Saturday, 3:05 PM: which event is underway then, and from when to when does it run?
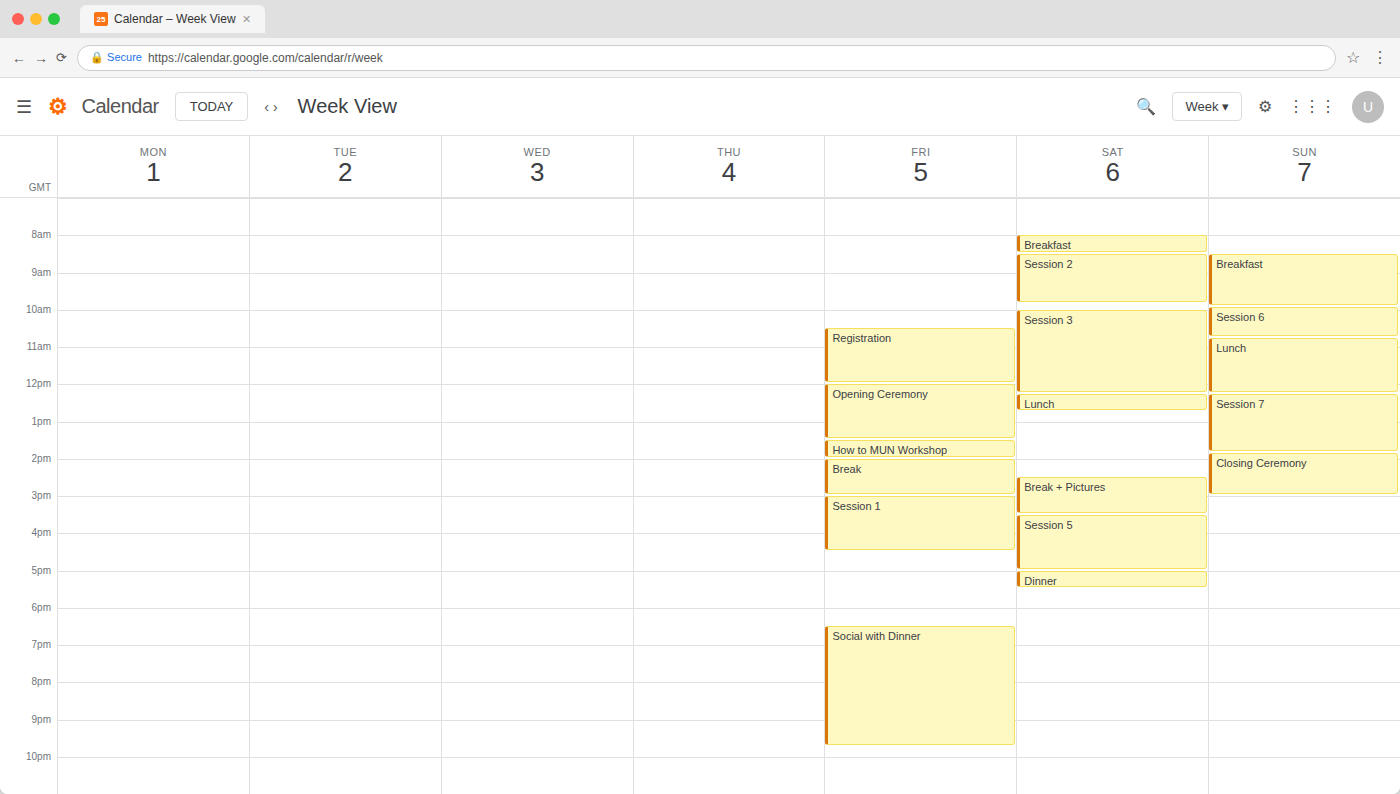
"Break + Pictures", 2:30 PM to 3:30 PM